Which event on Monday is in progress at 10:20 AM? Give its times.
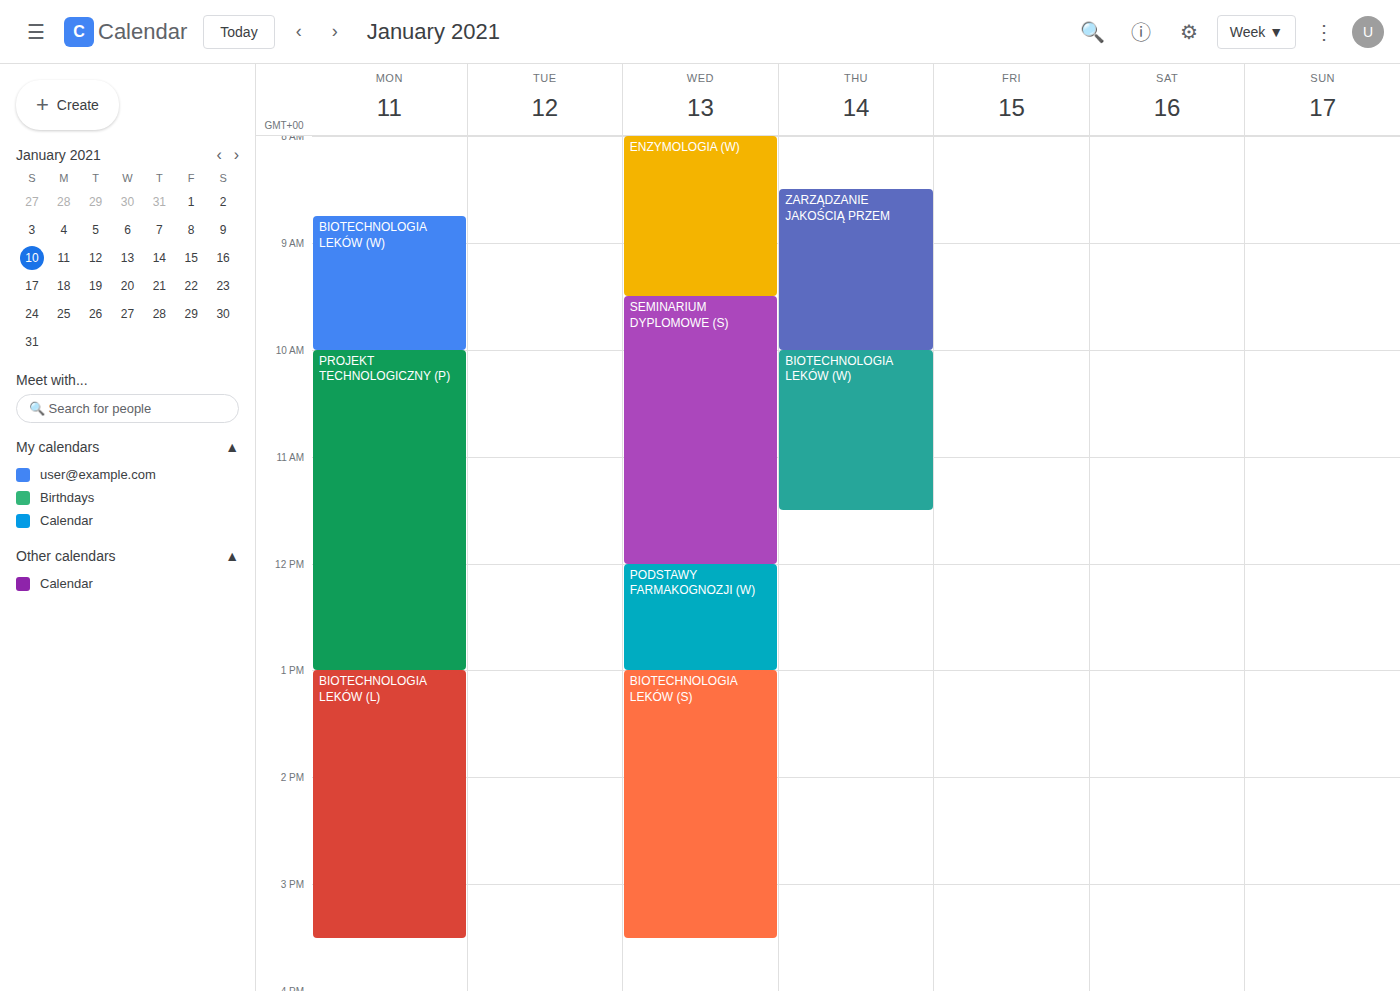
"PROJEKT TECHNOLOGICZNY (P)", 10:00 AM to 1:00 PM